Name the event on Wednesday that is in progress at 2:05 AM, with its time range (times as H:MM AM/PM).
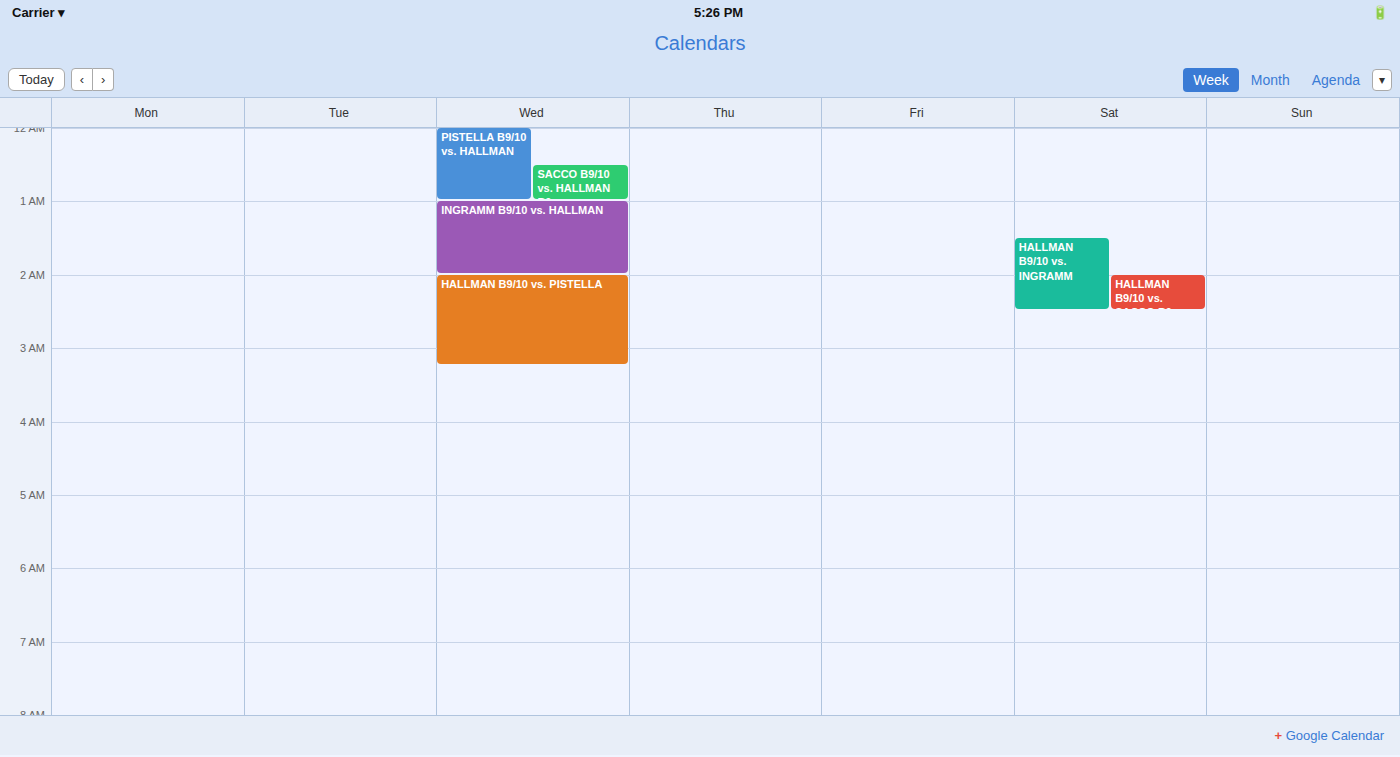
"HALLMAN B9/10 vs. PISTELLA", 2:00 AM to 3:15 AM